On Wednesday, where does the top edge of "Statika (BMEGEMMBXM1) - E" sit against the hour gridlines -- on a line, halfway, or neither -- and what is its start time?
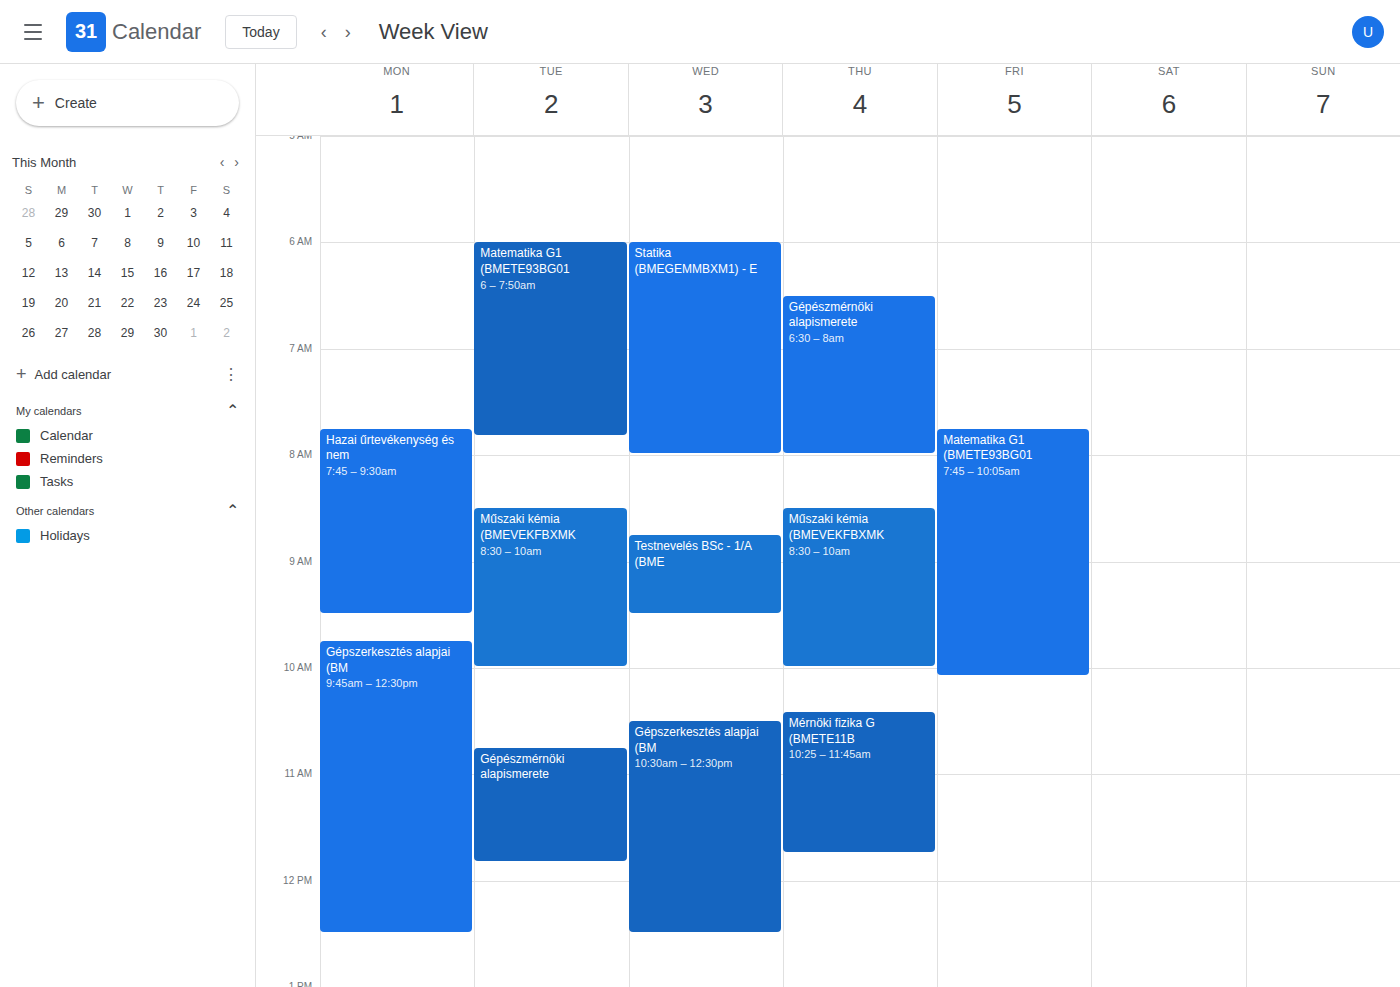
6:00 AM -- exactly on the 6 AM line.